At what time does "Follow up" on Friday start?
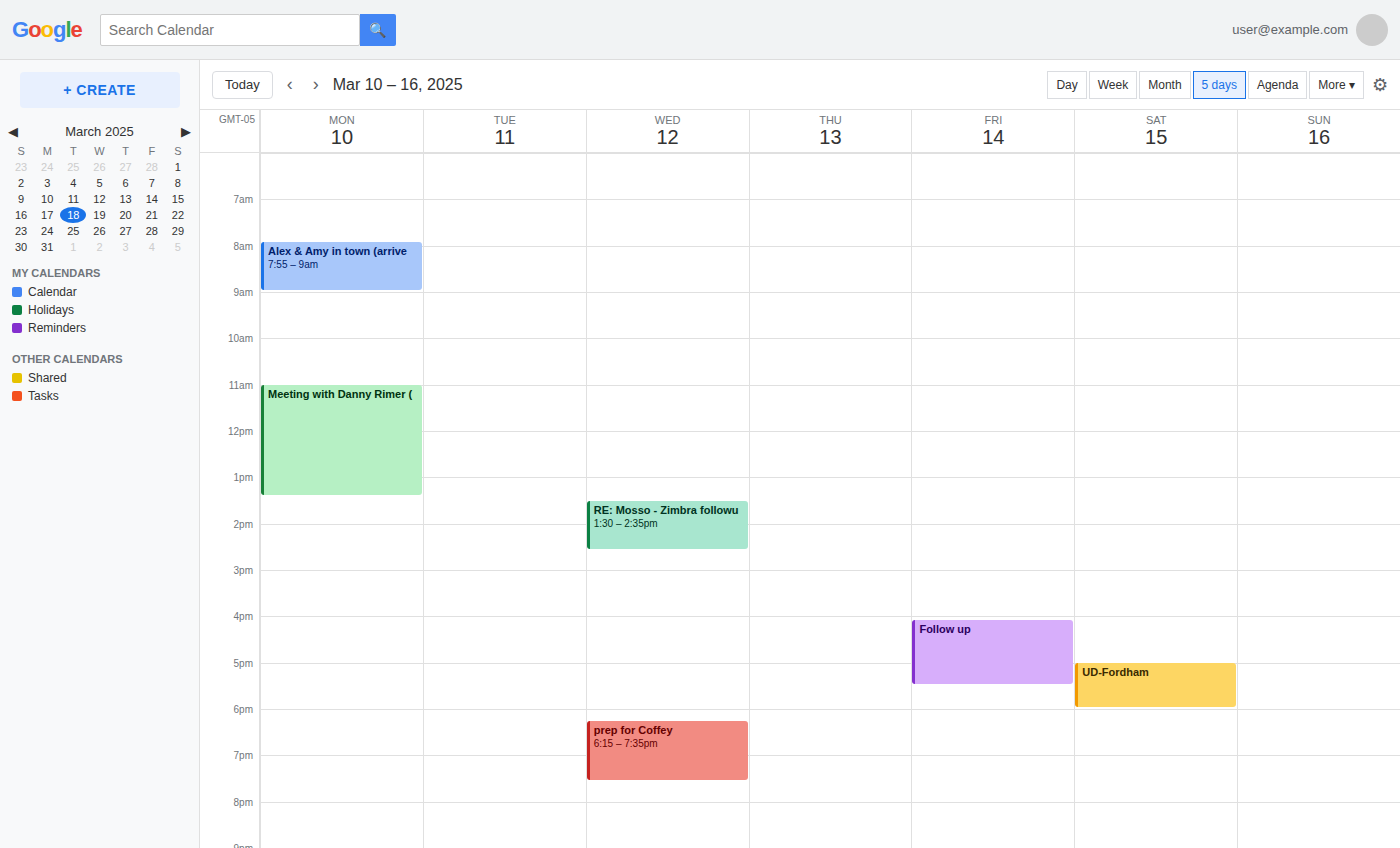
4:05 PM